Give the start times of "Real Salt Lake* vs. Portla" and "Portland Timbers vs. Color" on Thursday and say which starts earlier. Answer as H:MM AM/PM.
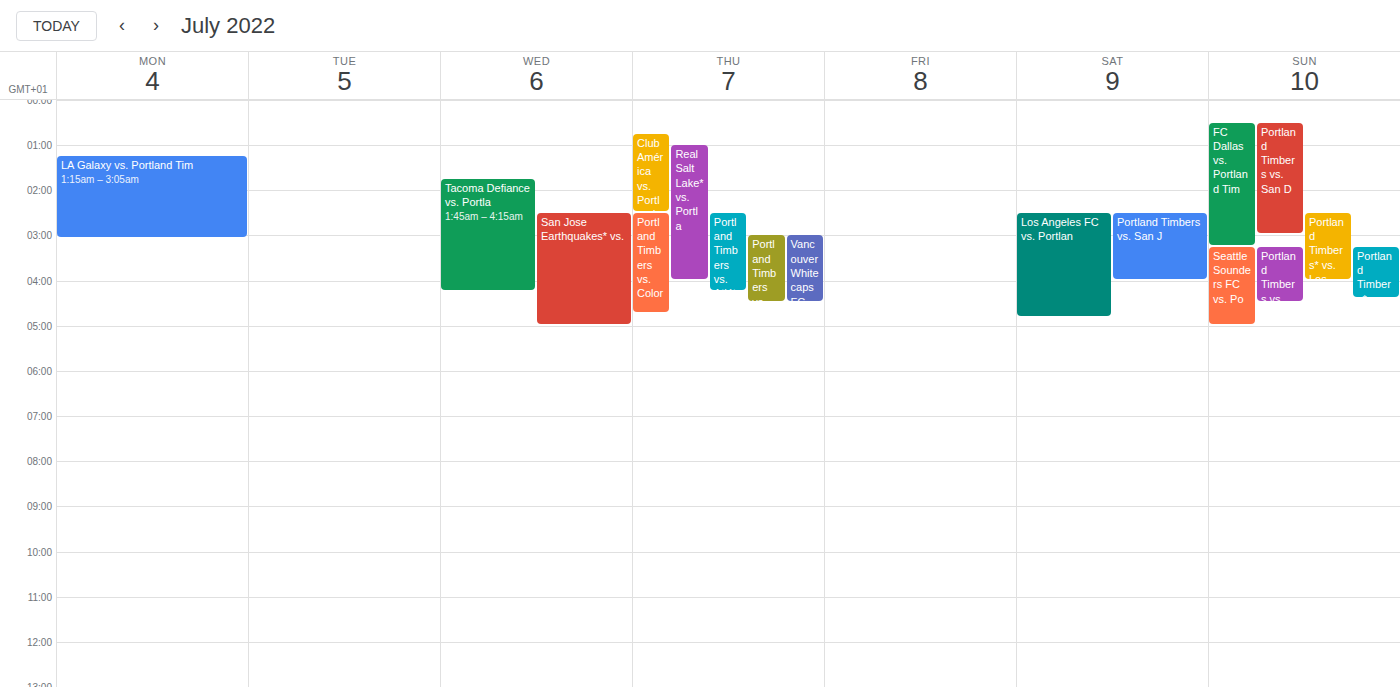
"Real Salt Lake* vs. Portla" 1:00 AM; "Portland Timbers vs. Color" 2:30 AM.